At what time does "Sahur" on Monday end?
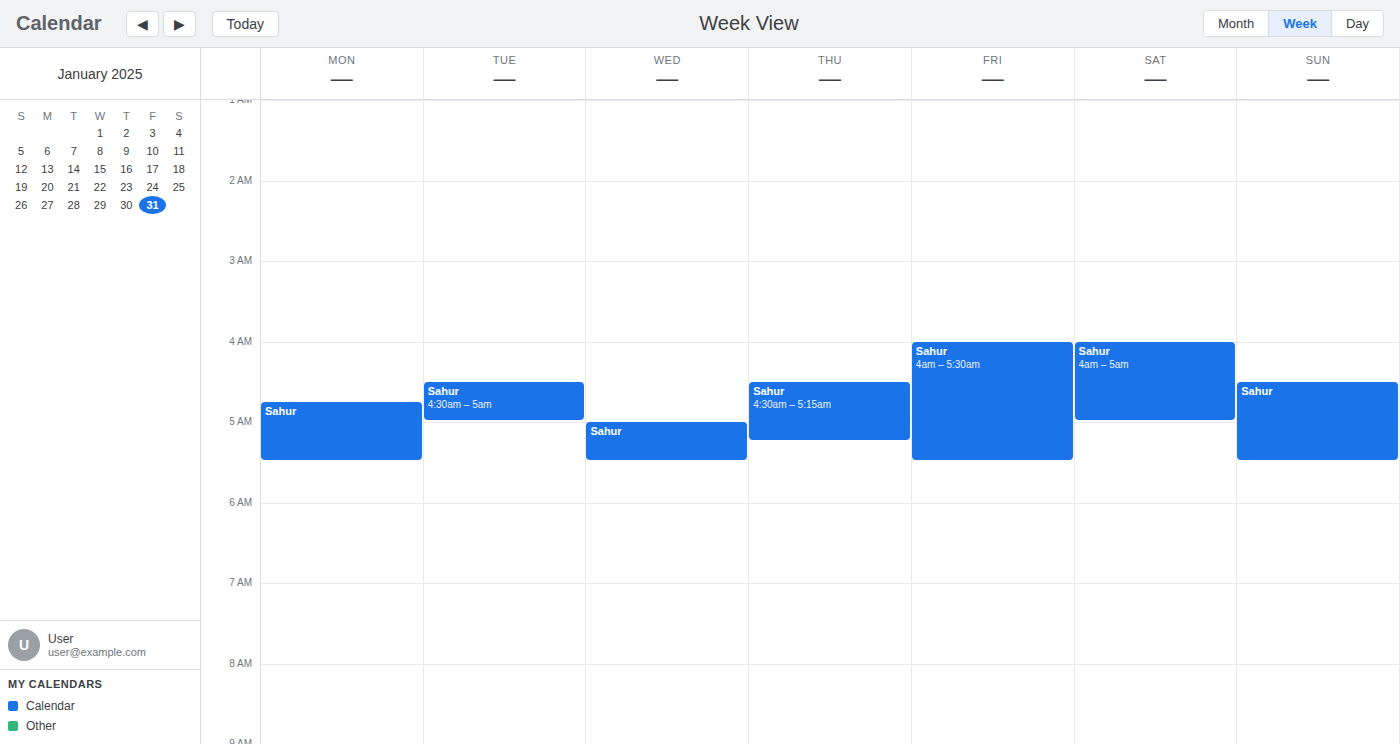
5:30 AM